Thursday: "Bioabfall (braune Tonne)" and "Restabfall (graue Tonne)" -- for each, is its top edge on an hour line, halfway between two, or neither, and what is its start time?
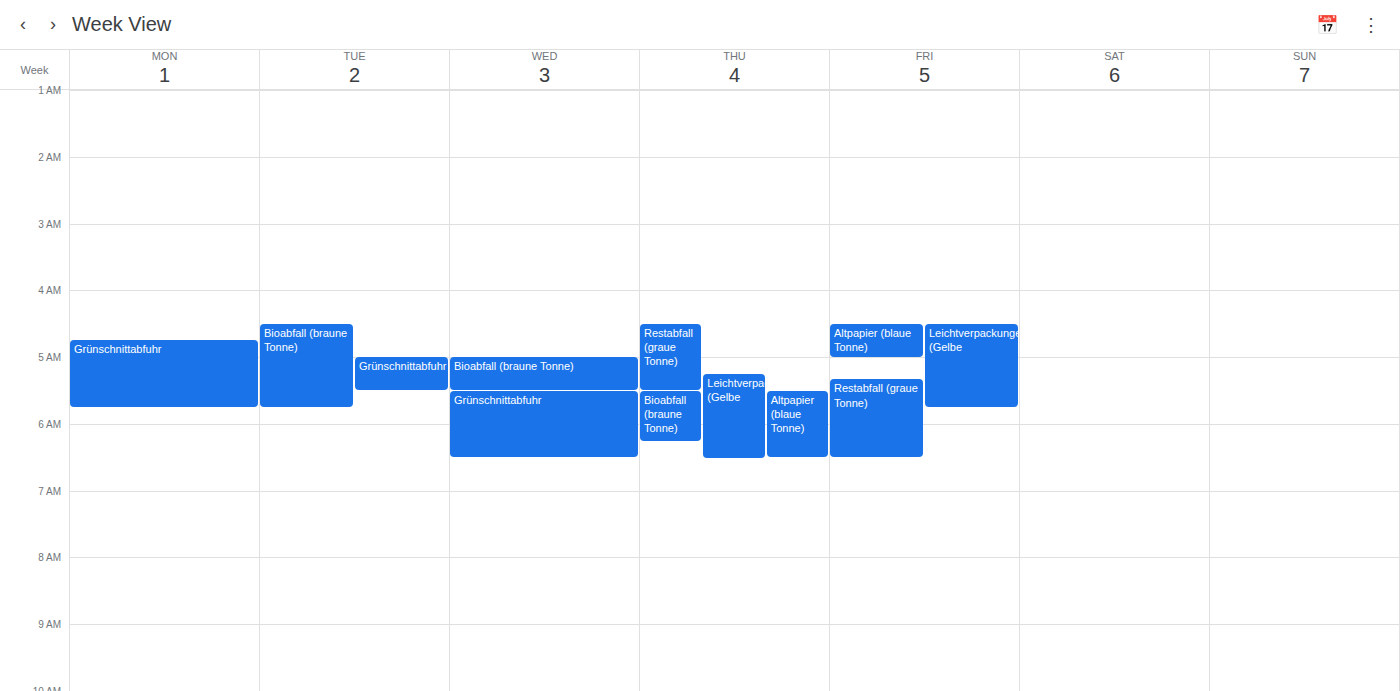
"Bioabfall (braune Tonne)": 5:30 AM, halfway between the 5 AM and 6 AM lines. "Restabfall (graue Tonne)": 4:30 AM, halfway between the 4 AM and 5 AM lines.